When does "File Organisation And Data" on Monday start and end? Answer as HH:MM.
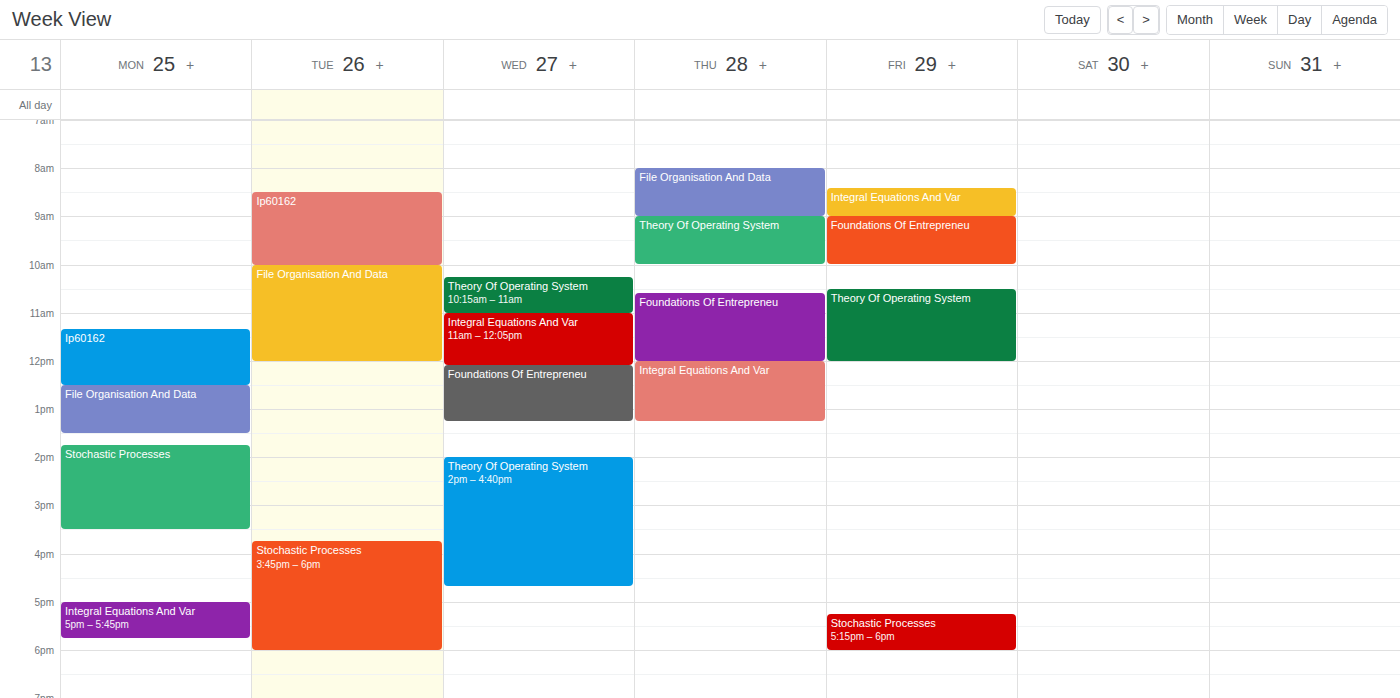
12:30 to 13:30